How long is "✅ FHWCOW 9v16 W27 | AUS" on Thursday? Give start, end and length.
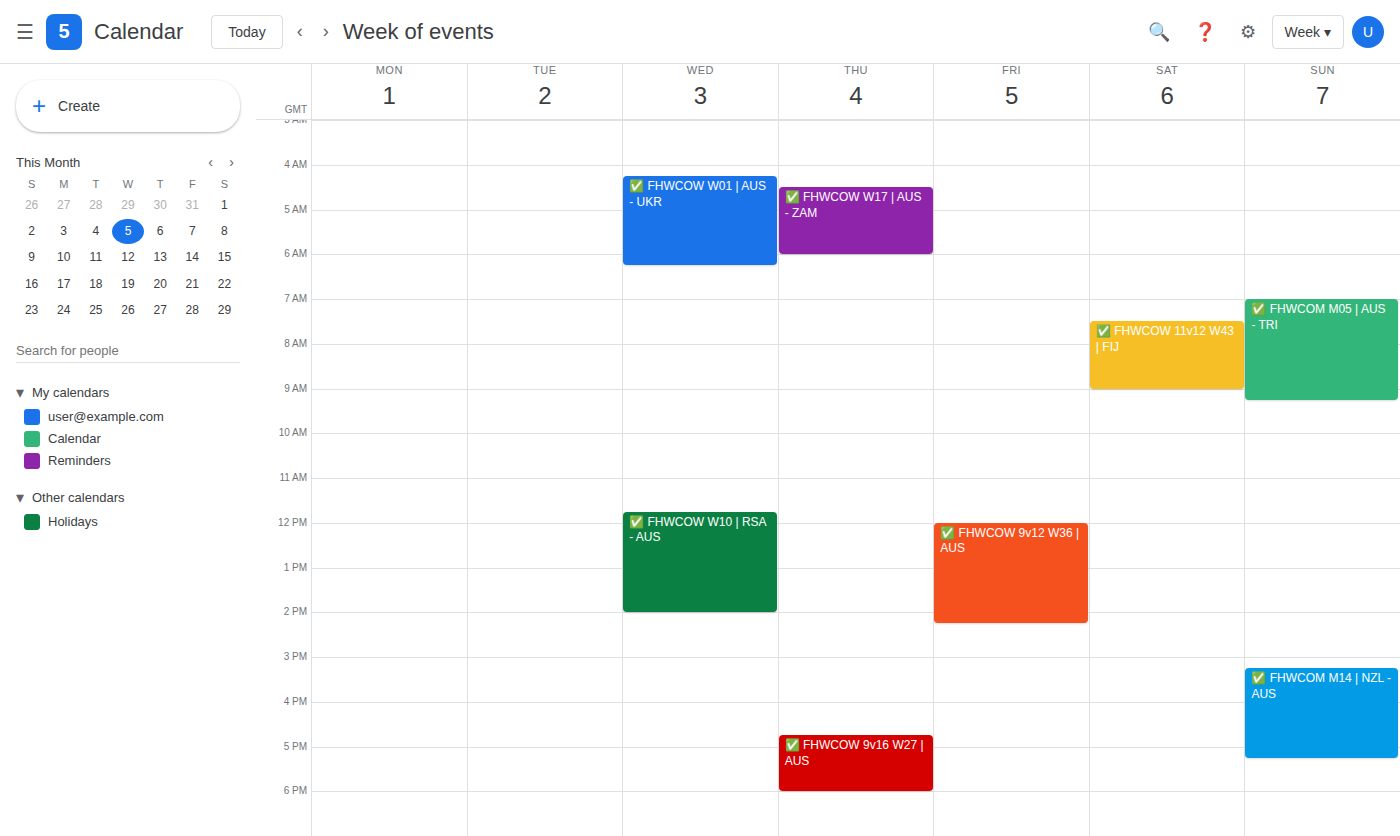
4:45 PM to 6:00 PM, 1 hour 15 minutes